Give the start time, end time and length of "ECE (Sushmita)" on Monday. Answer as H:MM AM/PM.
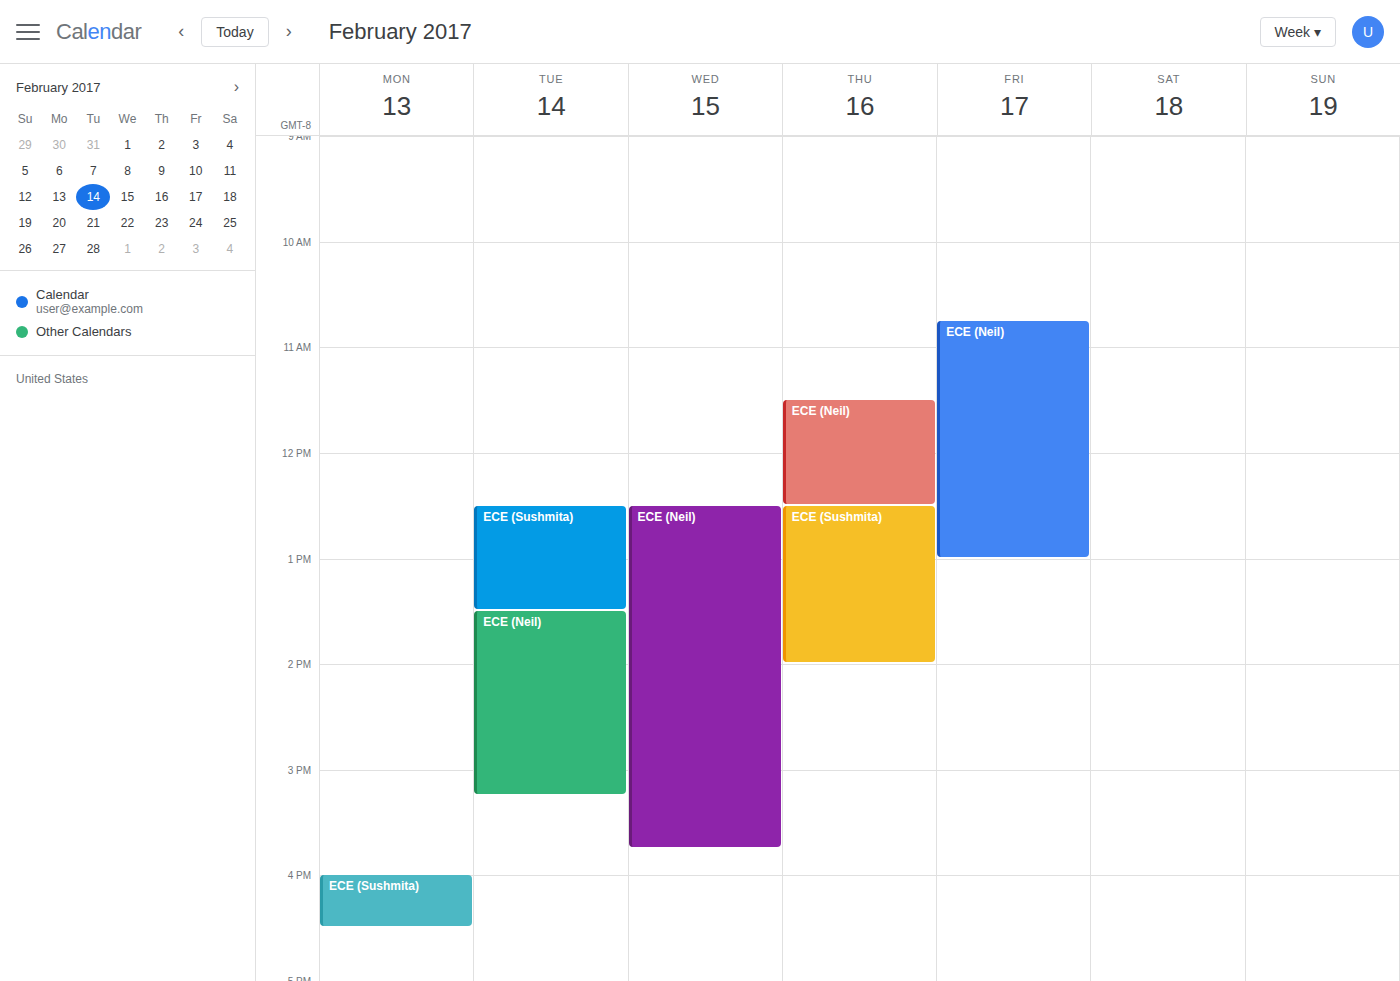
4:00 PM to 4:30 PM, 30 minutes